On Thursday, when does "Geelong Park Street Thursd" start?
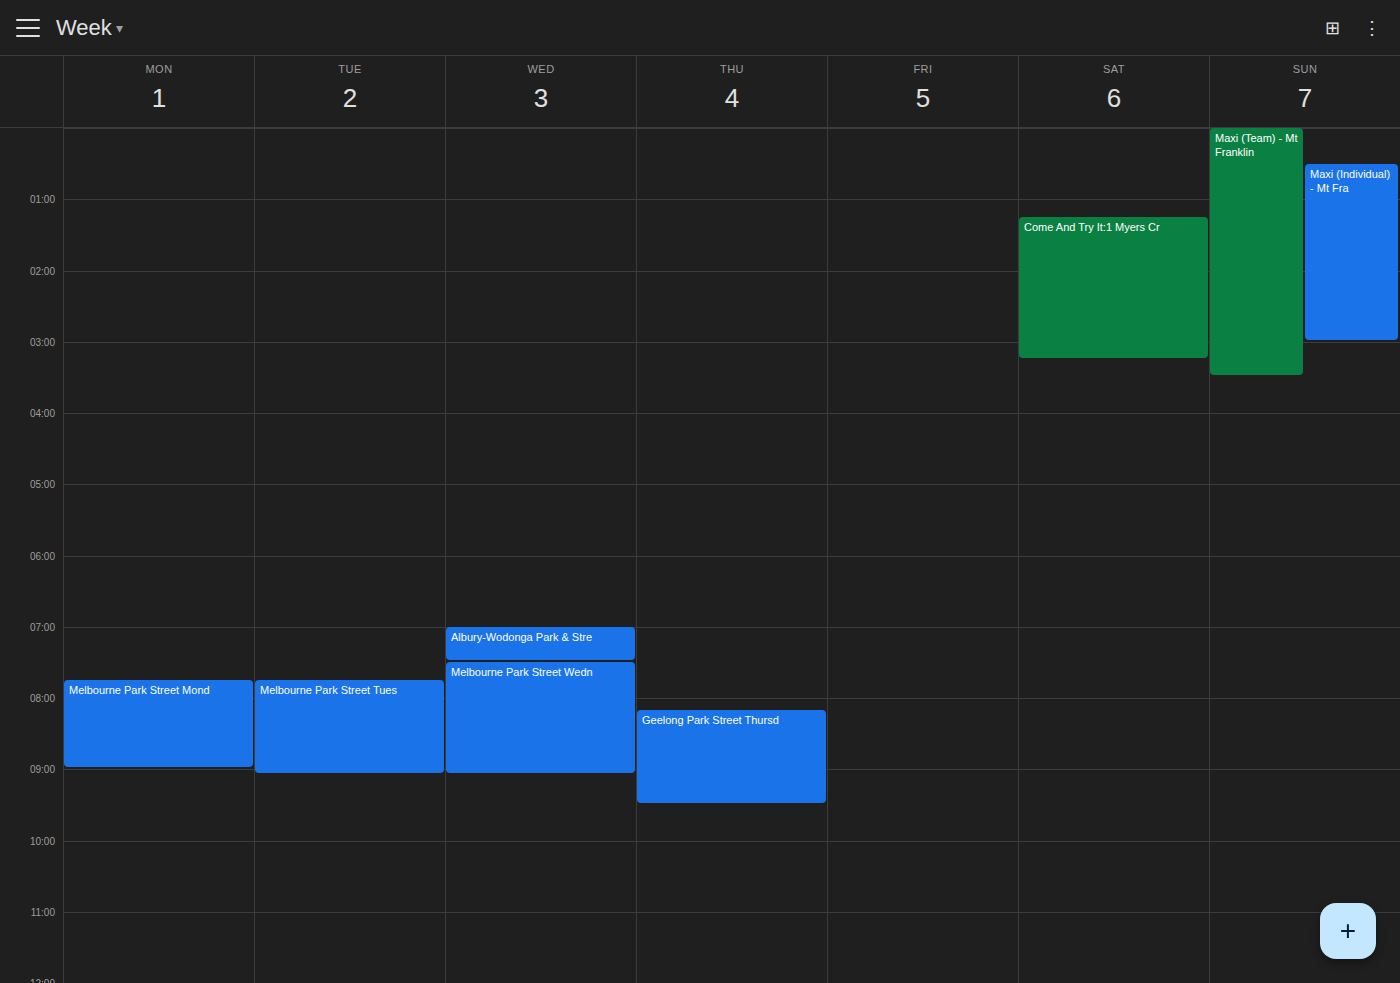
8:10 AM